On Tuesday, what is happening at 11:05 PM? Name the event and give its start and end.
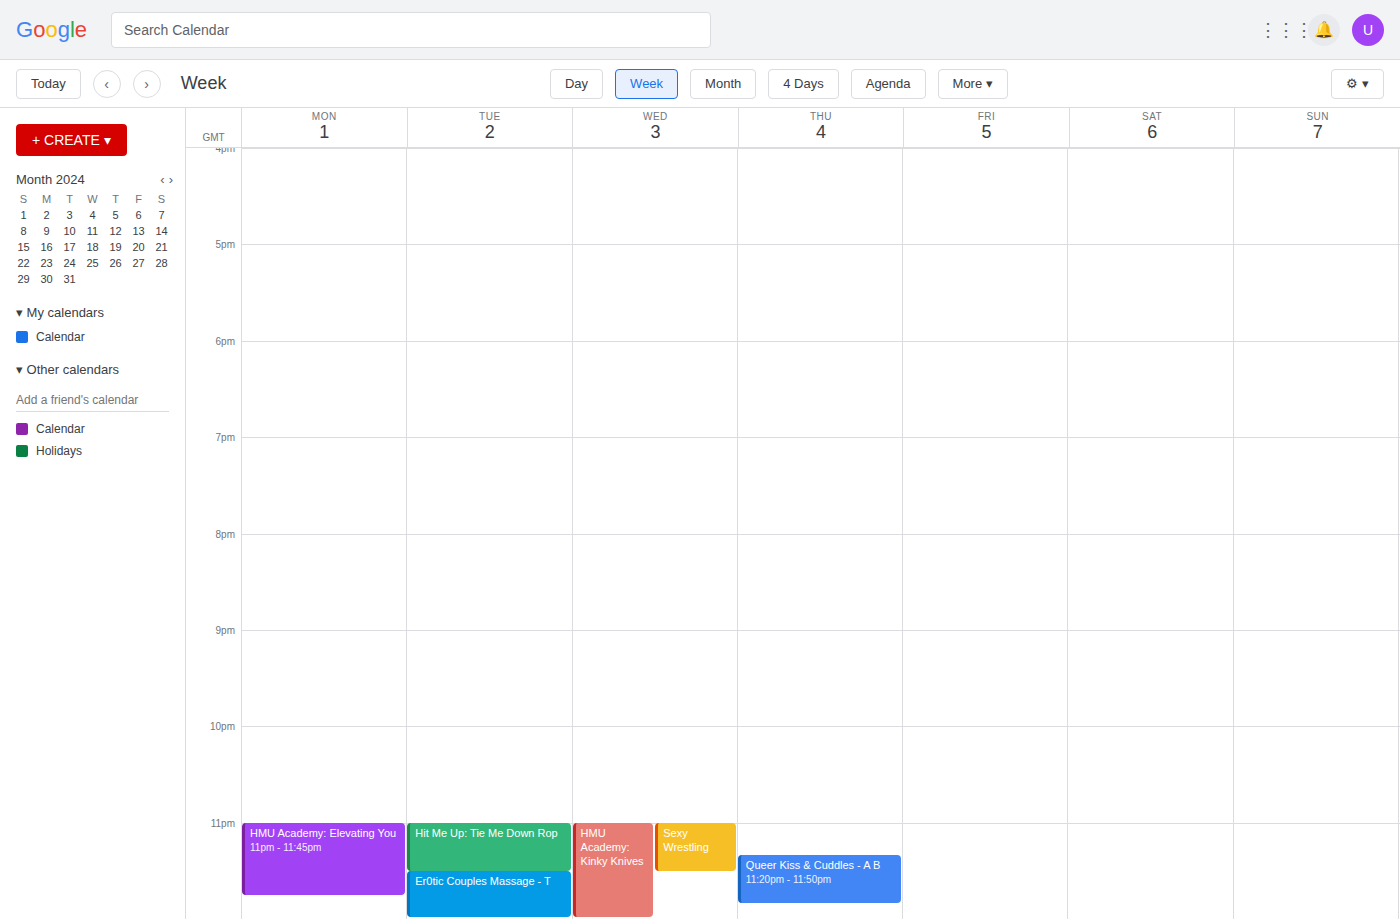
"Hit Me Up: Tie Me Down Rop", 11:00 PM to 11:30 PM